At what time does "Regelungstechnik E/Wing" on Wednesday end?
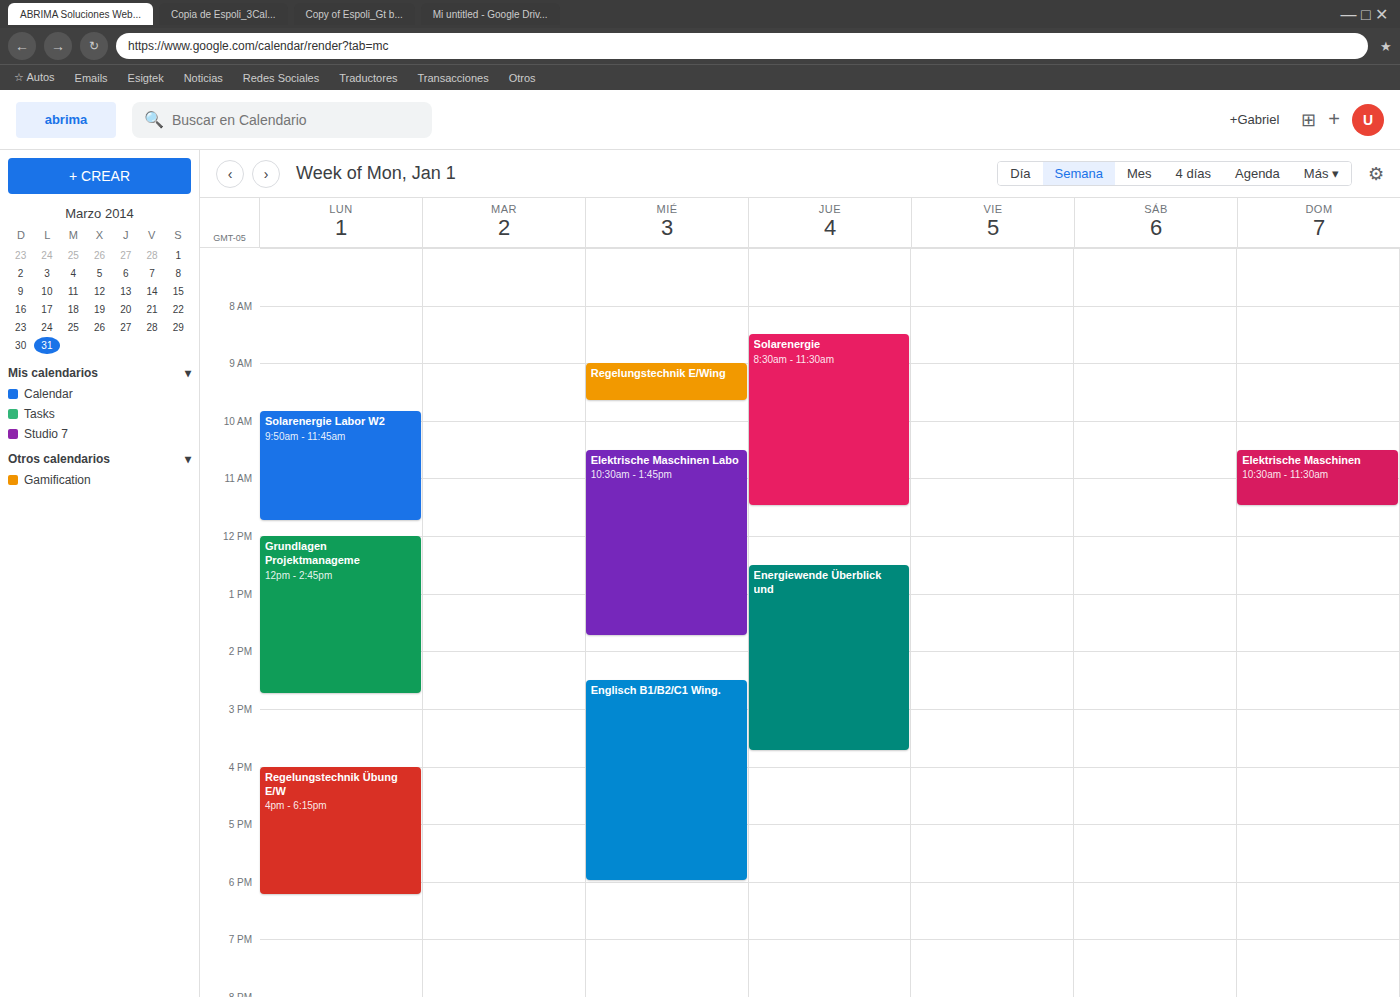
9:40 AM